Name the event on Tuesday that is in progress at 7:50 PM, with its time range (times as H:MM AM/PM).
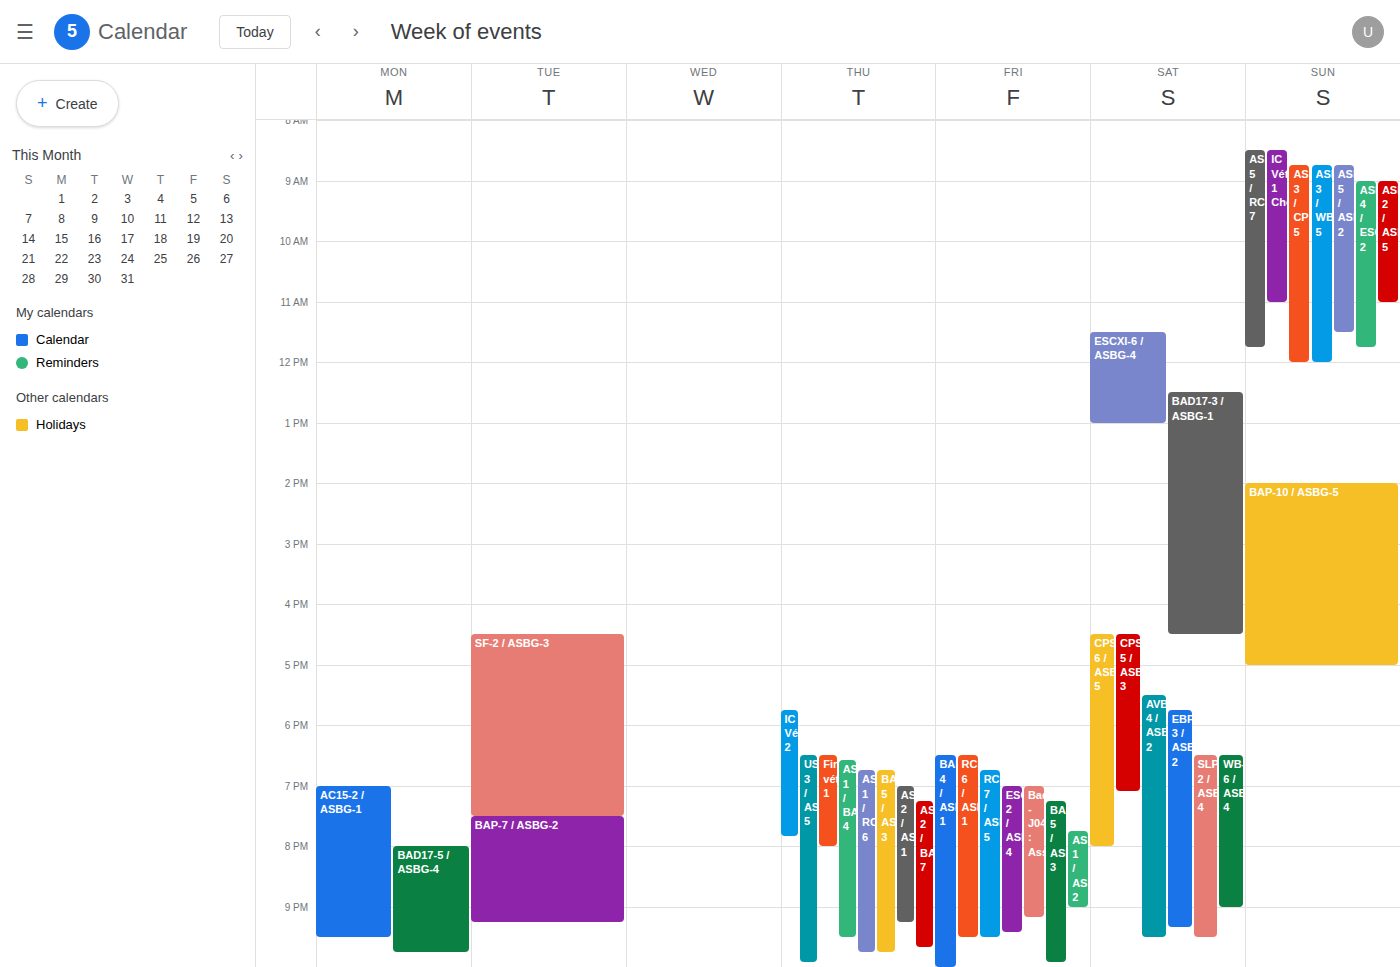
"BAP-7 / ASBG-2", 7:30 PM to 9:15 PM